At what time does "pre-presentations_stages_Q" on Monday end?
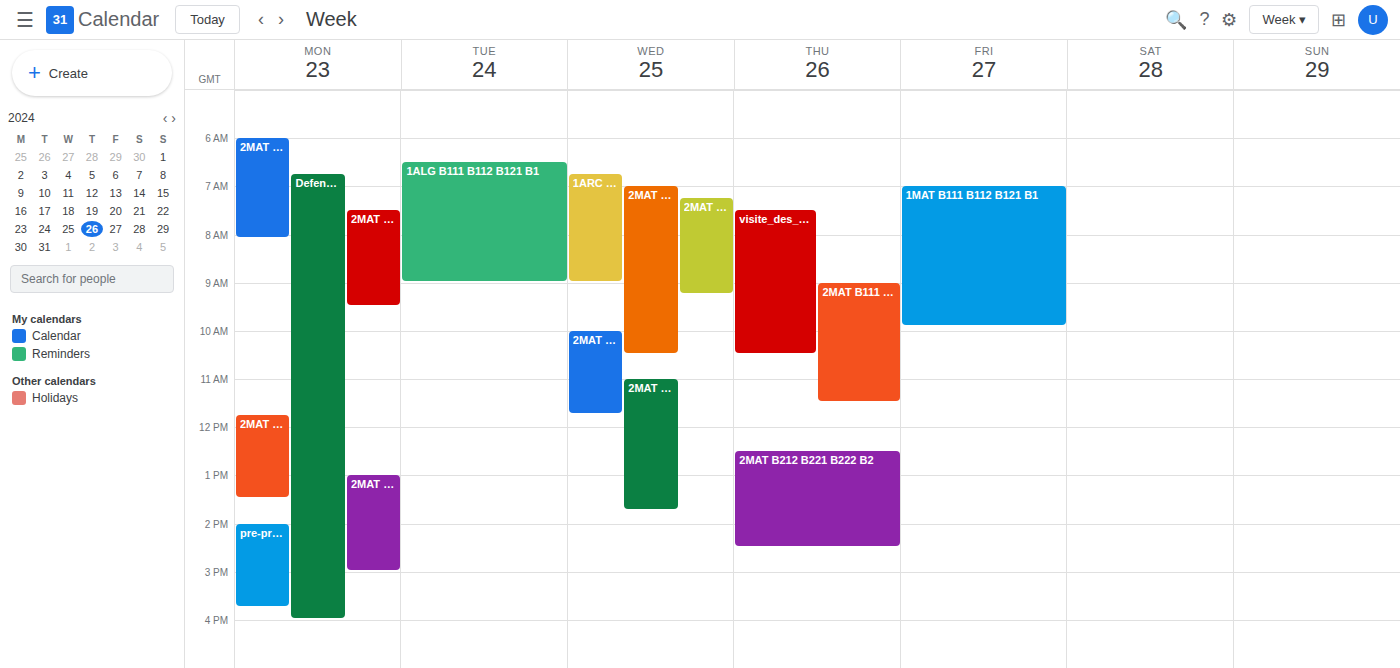
15:45